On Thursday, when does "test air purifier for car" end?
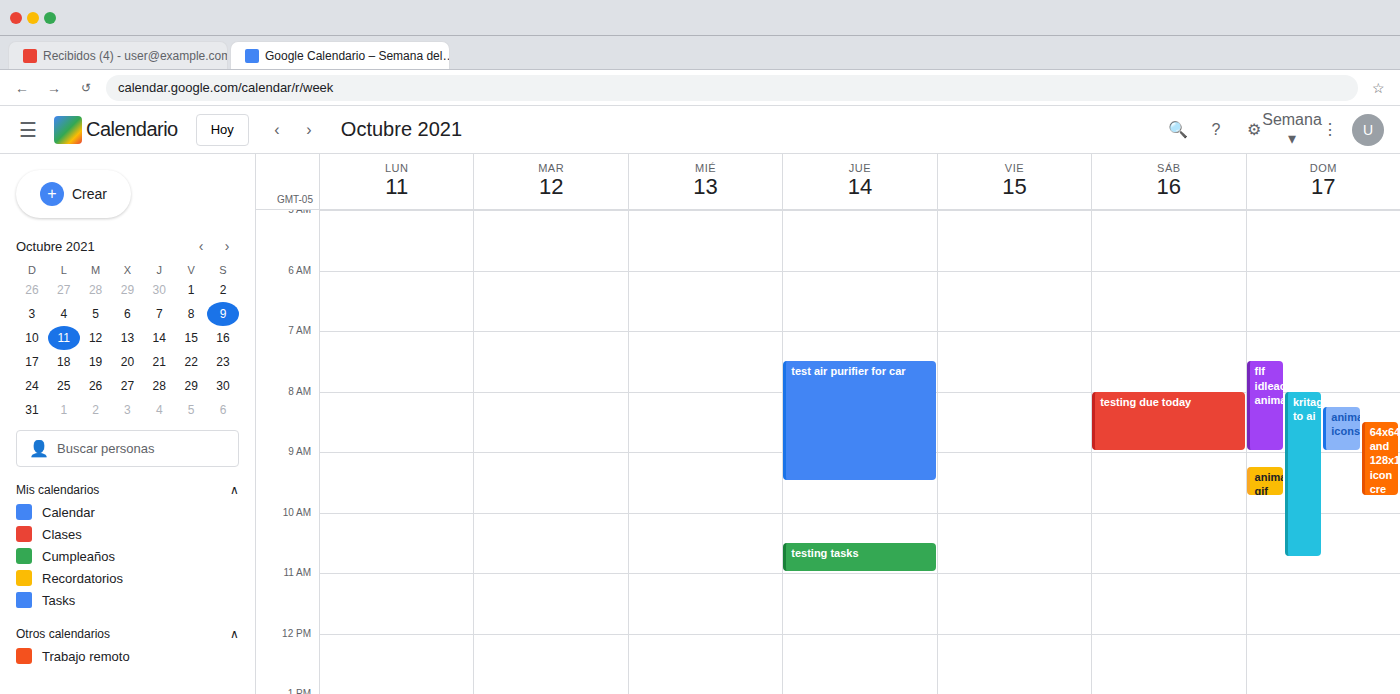
9:30 AM